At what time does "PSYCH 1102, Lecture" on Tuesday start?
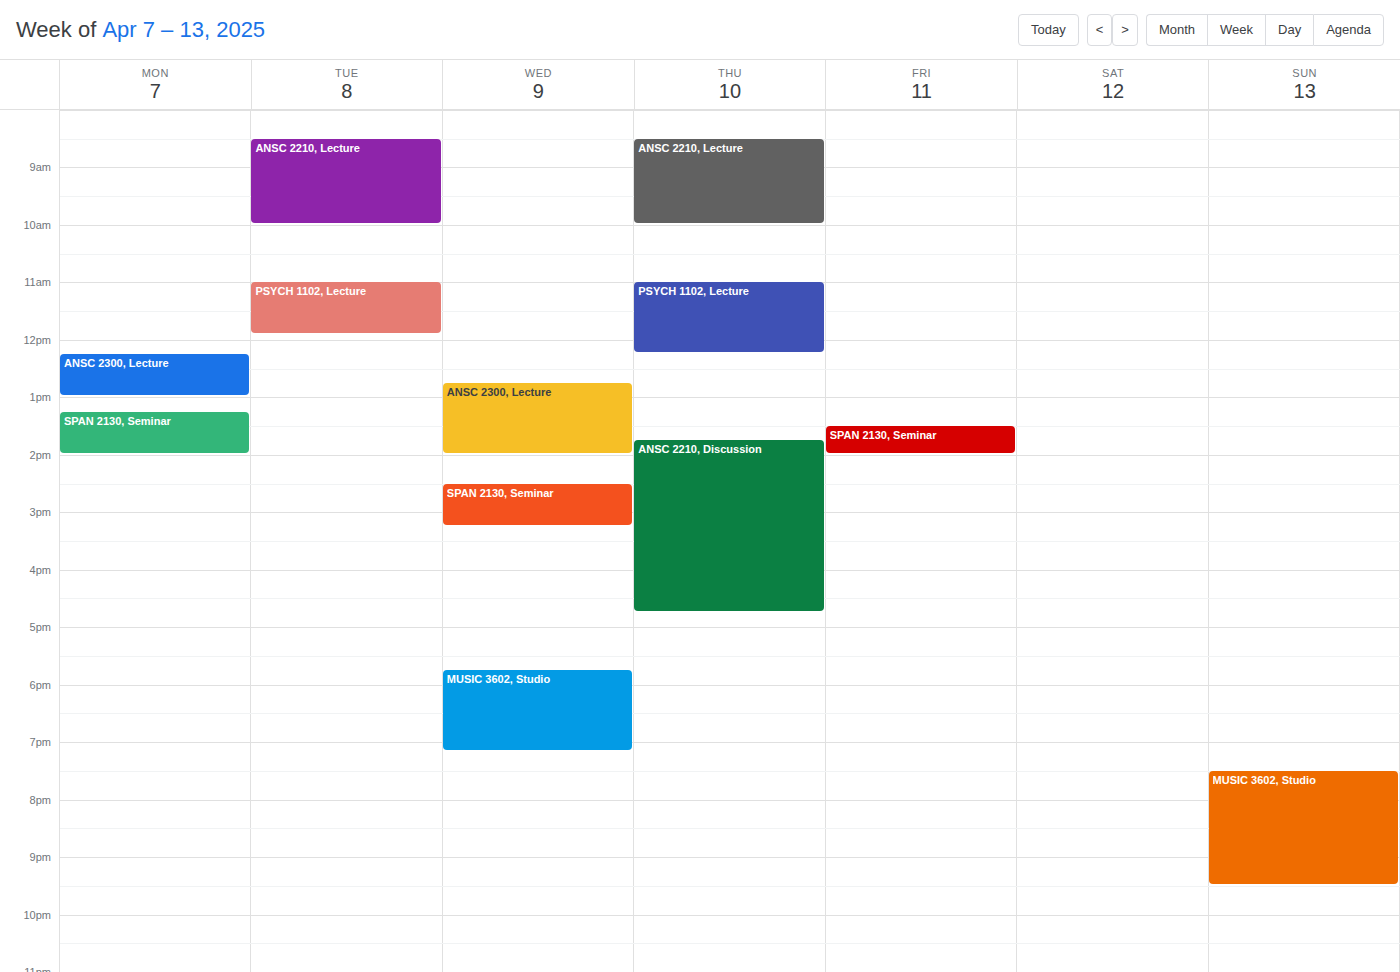
11:00 AM